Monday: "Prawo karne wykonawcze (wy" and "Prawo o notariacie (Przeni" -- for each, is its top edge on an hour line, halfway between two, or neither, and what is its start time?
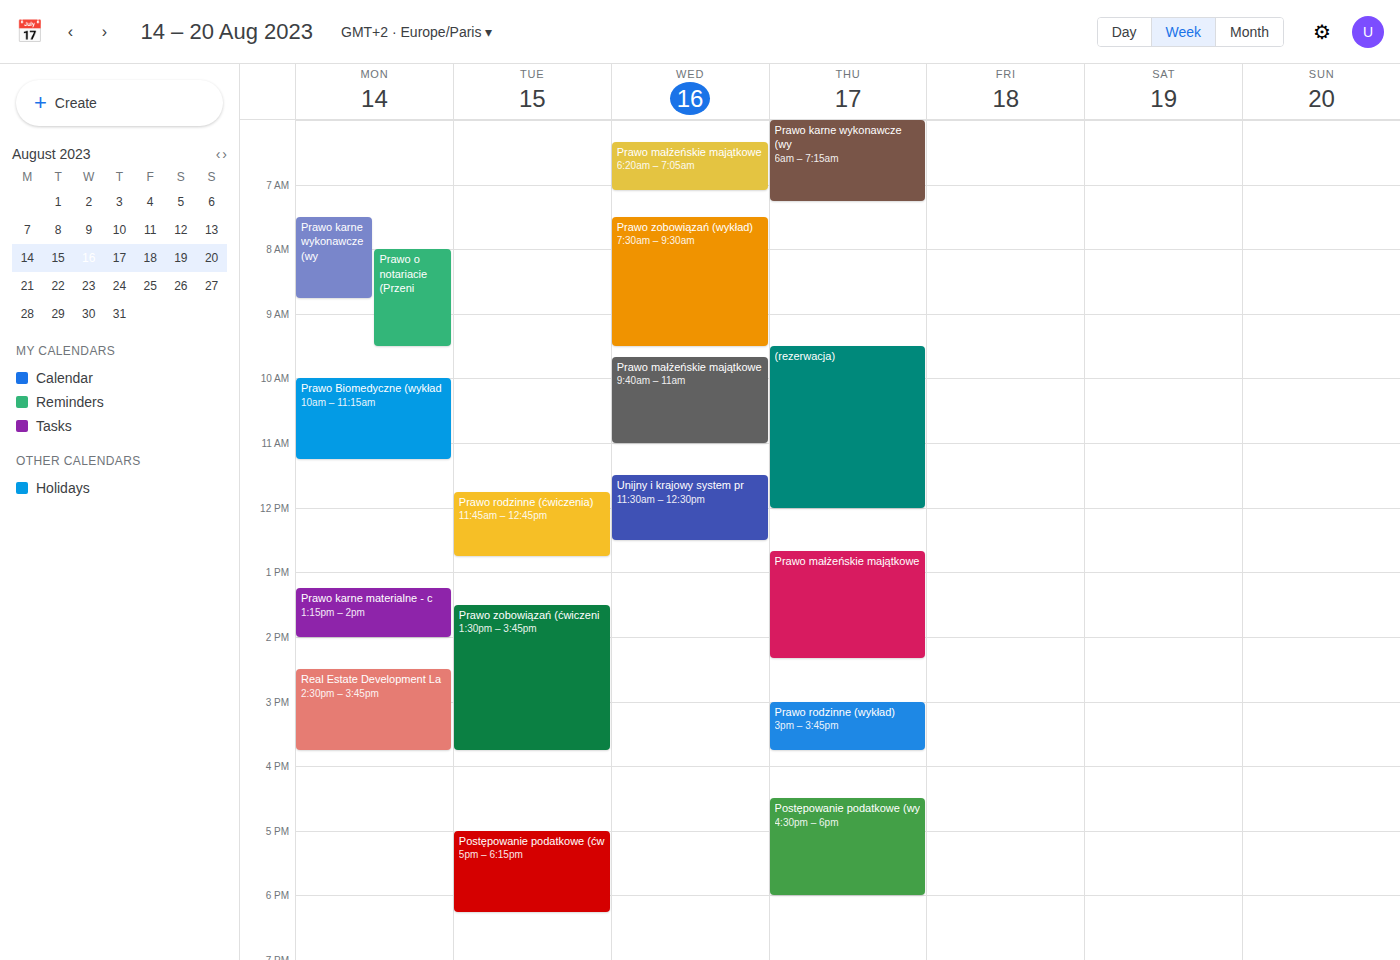
"Prawo karne wykonawcze (wy": 7:30 AM, halfway between the 7 AM and 8 AM lines. "Prawo o notariacie (Przeni": 8:00 AM, exactly on the 8 AM line.